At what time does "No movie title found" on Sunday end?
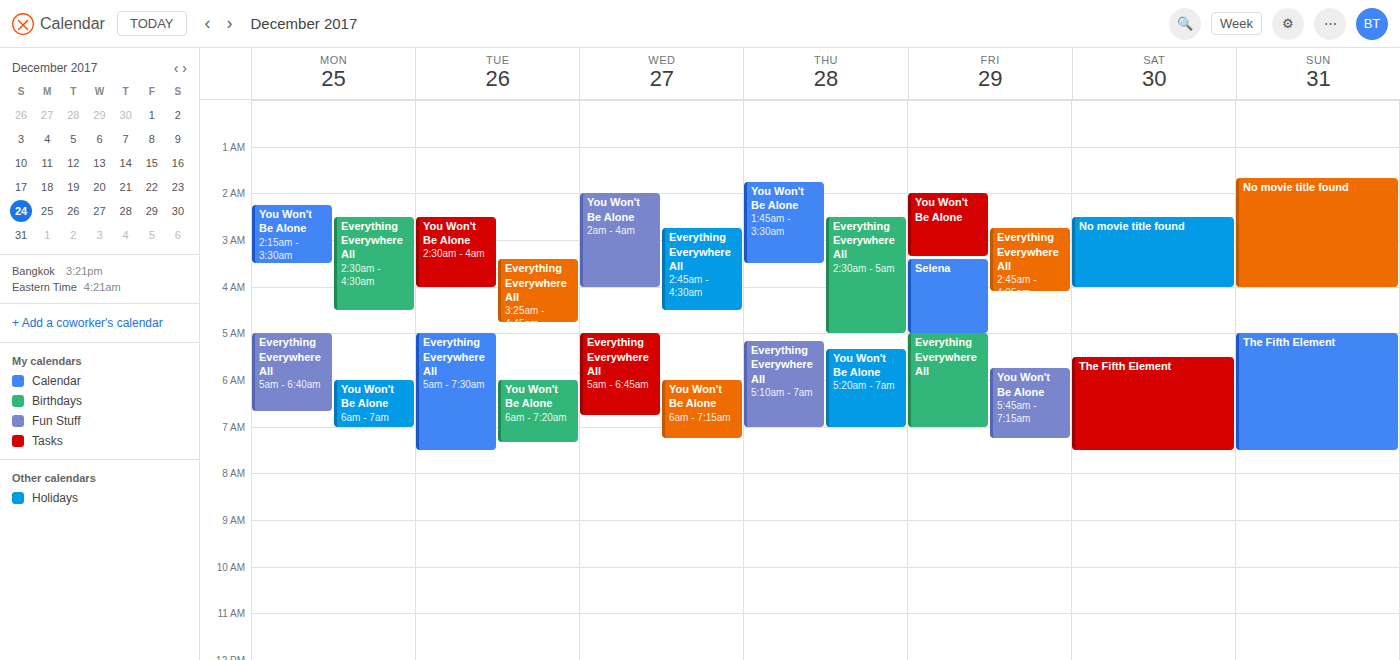
4:00 AM